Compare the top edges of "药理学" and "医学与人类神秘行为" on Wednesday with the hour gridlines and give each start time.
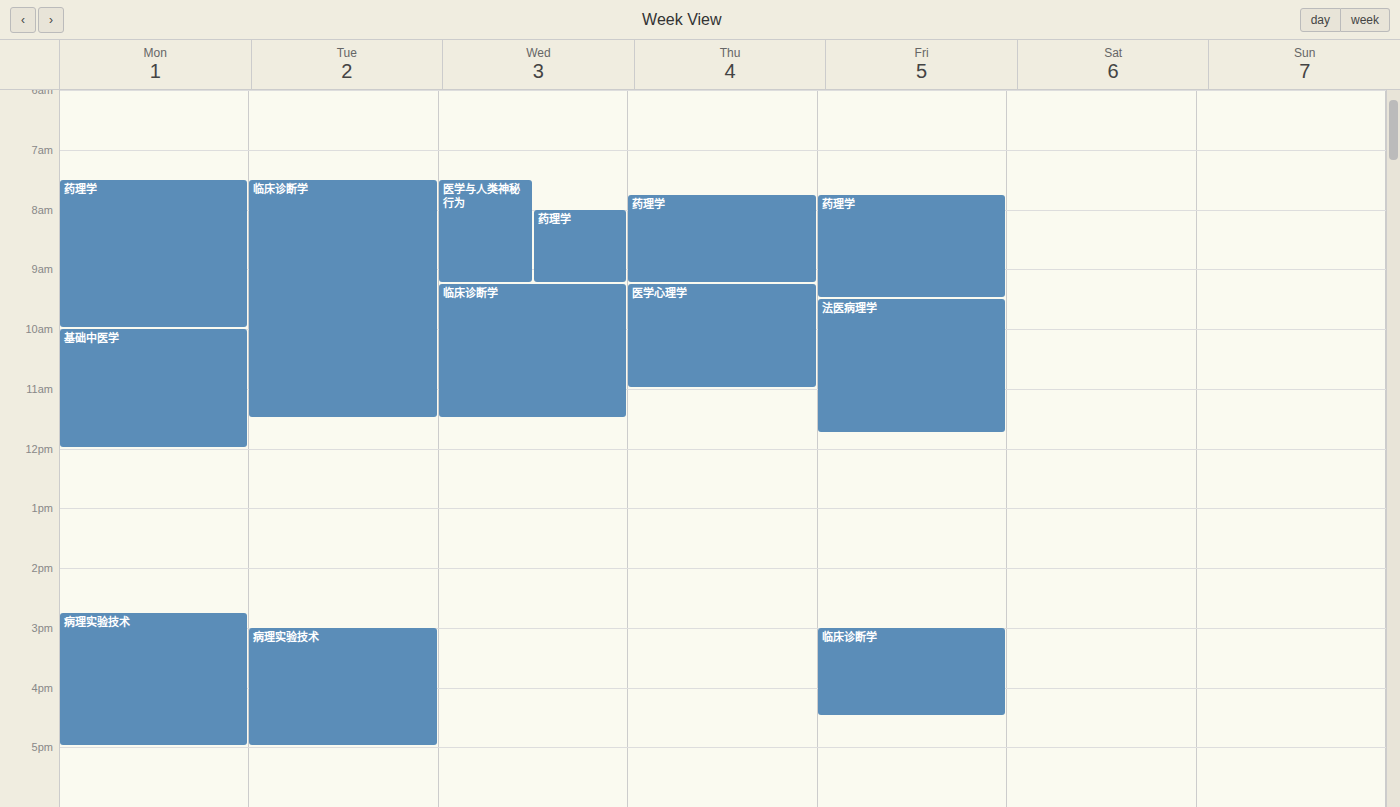
"药理学": 8:00 AM, exactly on the 8 AM line. "医学与人类神秘行为": 7:30 AM, halfway between the 7 AM and 8 AM lines.